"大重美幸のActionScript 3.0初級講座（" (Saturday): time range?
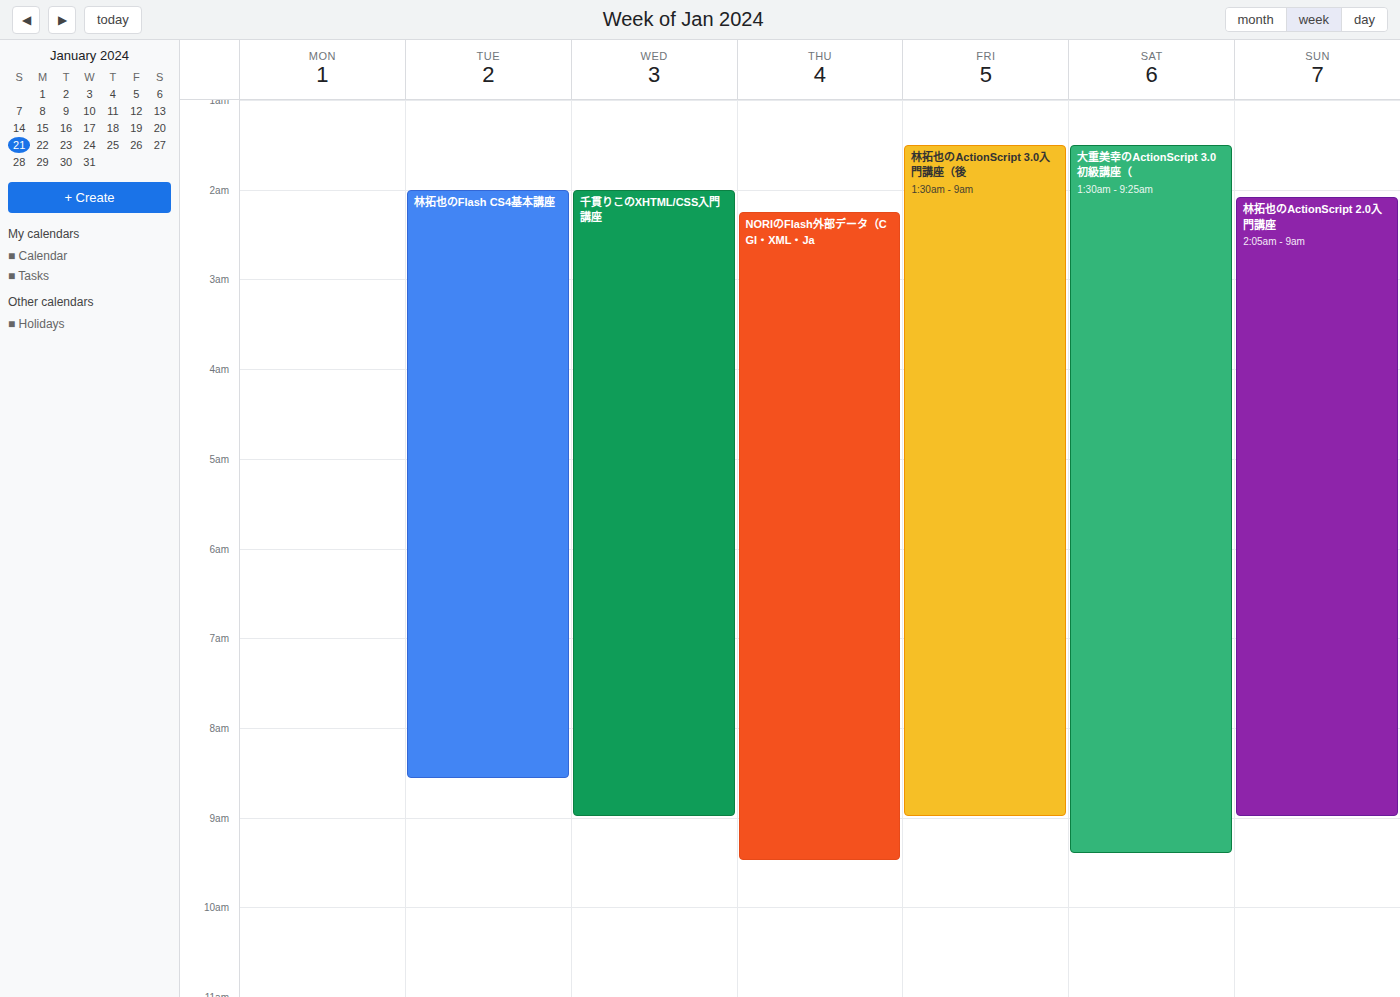
1:30 AM to 9:25 AM